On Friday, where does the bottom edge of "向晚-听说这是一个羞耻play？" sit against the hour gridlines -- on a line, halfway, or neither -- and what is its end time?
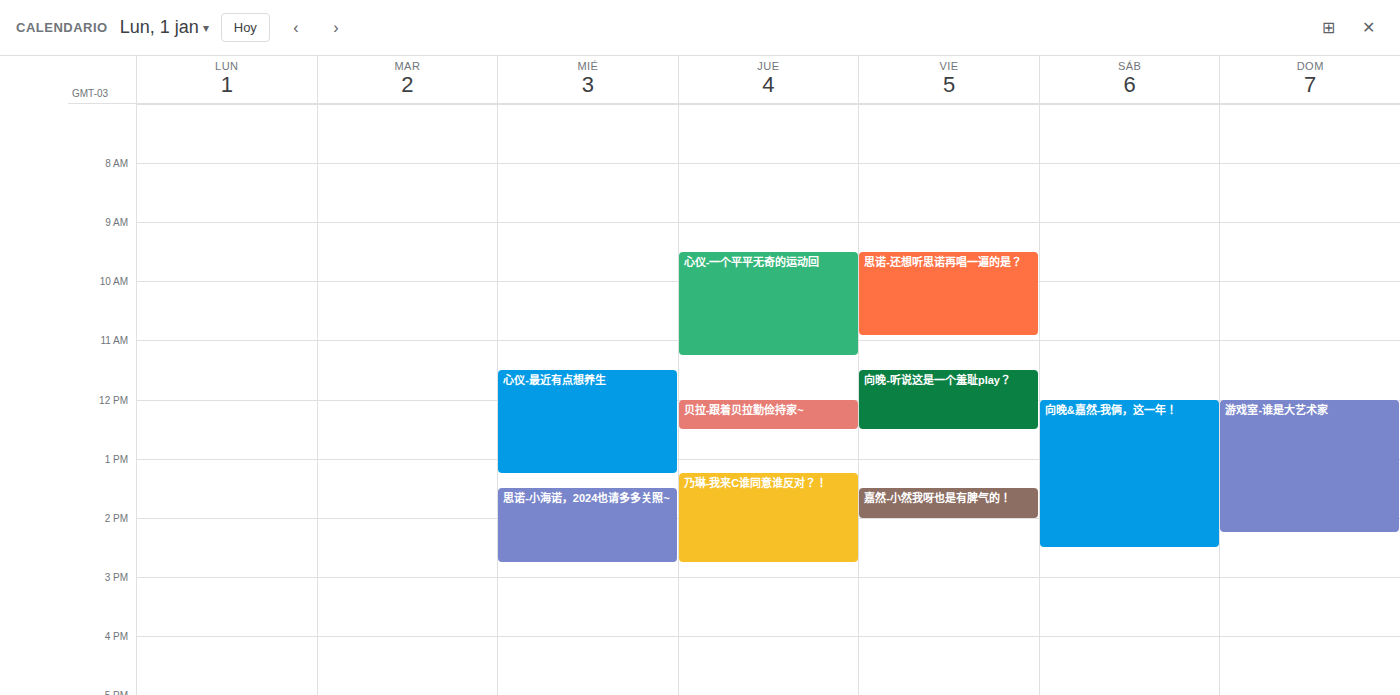
12:30 PM -- halfway between the 12 PM and 1 PM lines.